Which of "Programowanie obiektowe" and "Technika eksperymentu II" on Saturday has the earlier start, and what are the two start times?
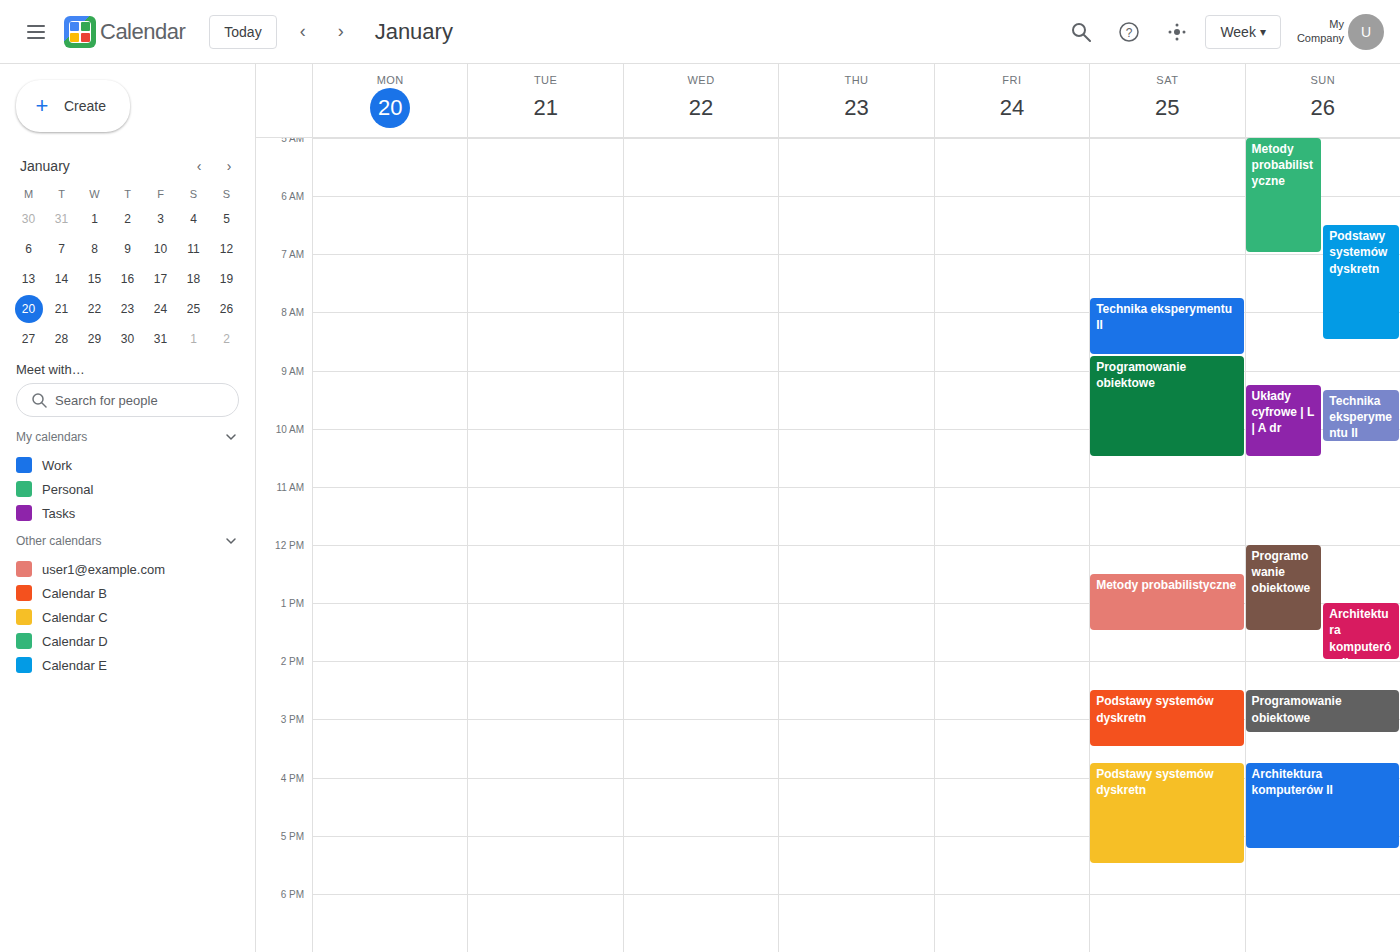
"Technika eksperymentu II" 7:45 AM; "Programowanie obiektowe" 8:45 AM.